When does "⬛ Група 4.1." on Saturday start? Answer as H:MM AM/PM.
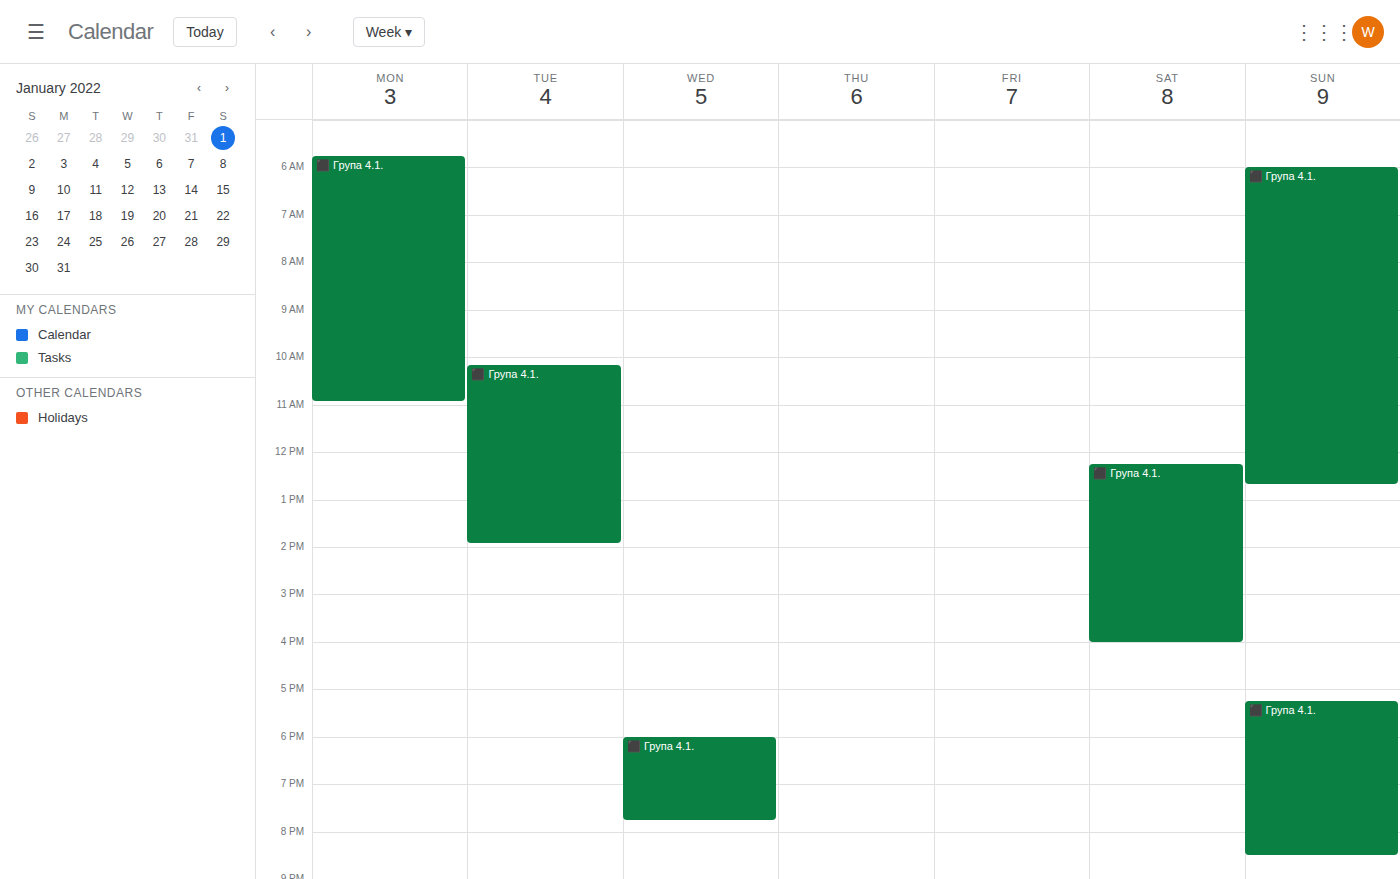
12:15 PM